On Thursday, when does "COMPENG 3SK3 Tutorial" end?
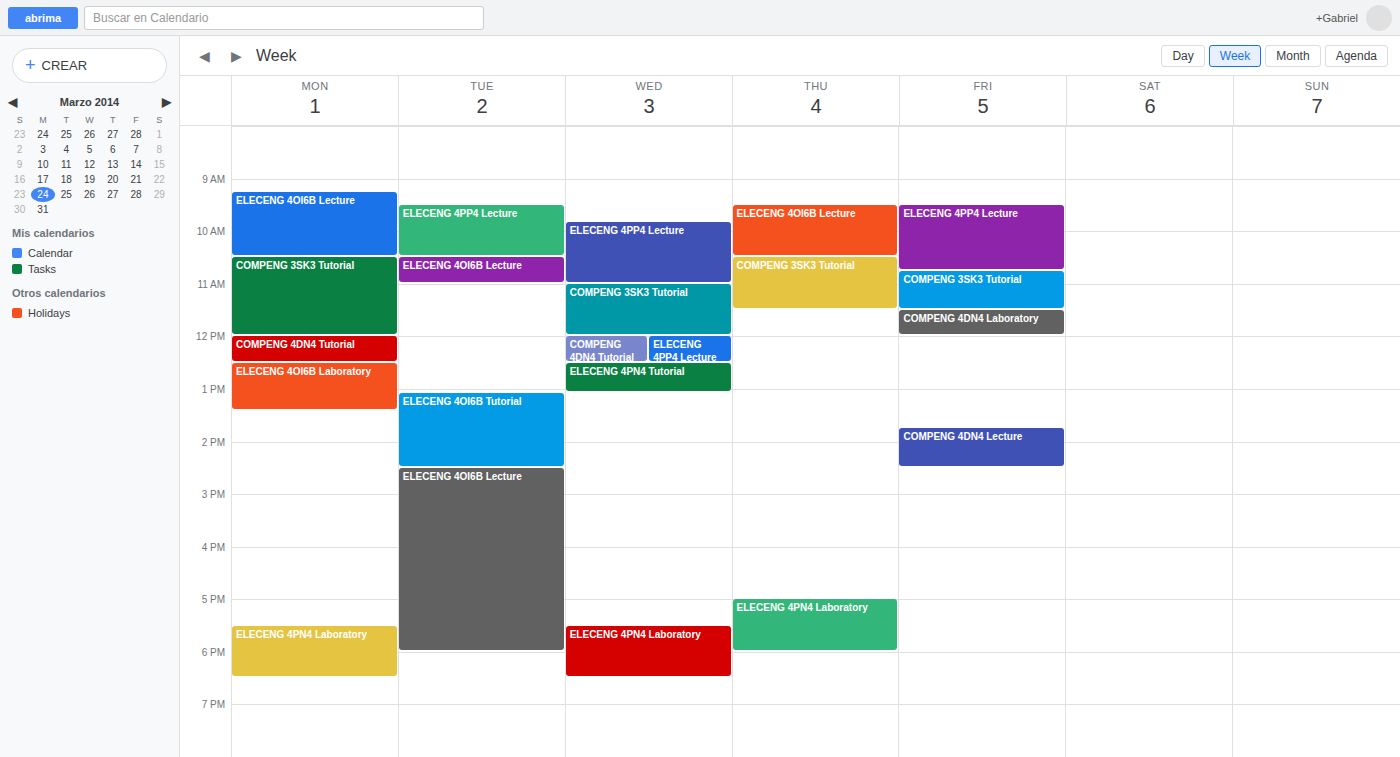
11:30 AM